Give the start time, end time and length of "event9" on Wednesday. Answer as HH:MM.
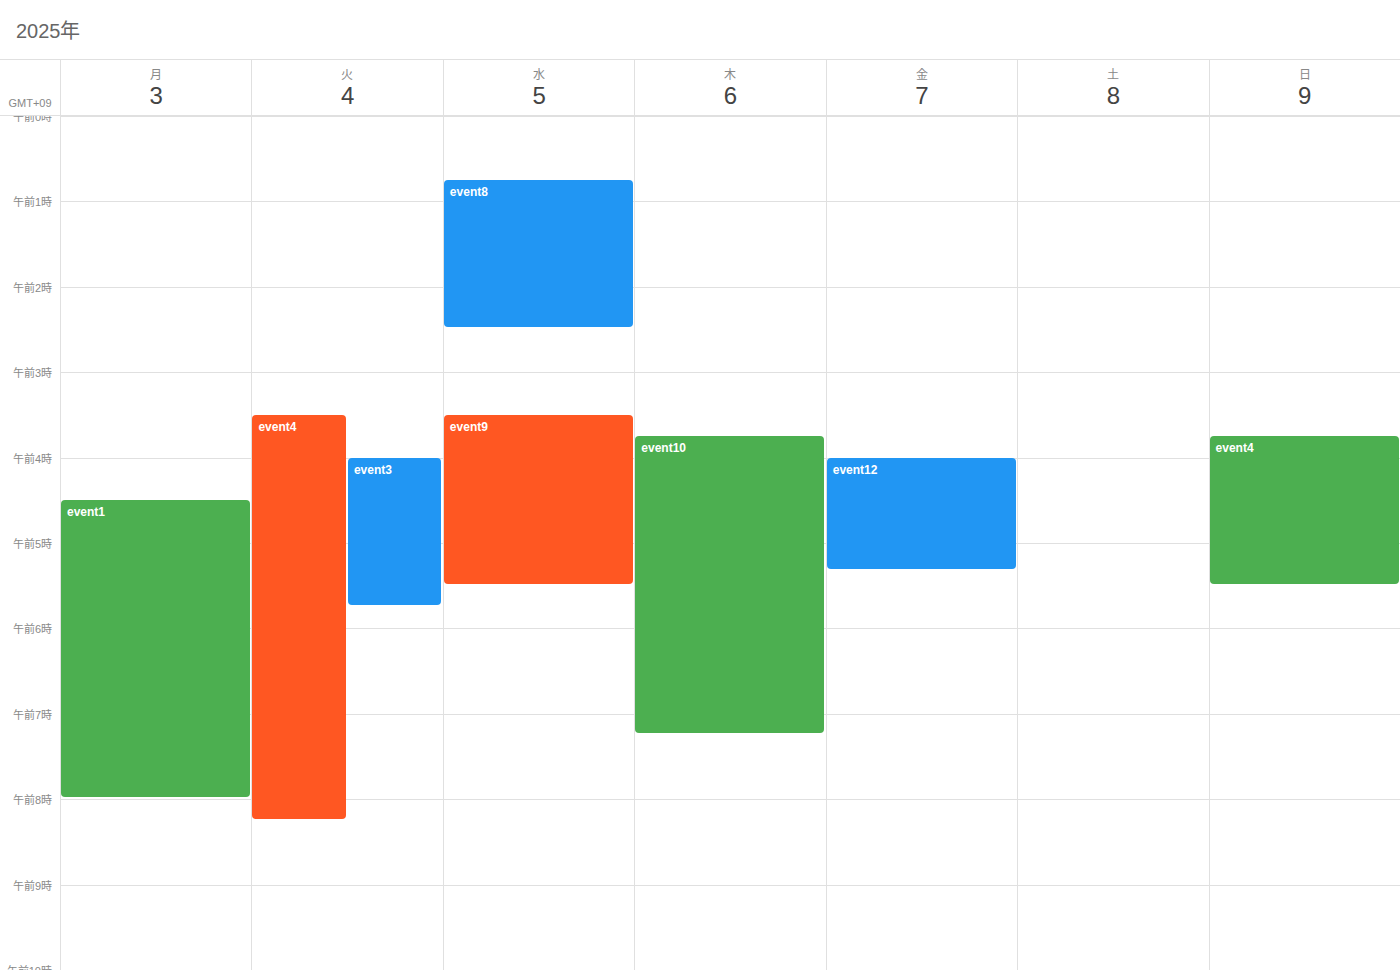
03:30 to 05:30, 2 hours